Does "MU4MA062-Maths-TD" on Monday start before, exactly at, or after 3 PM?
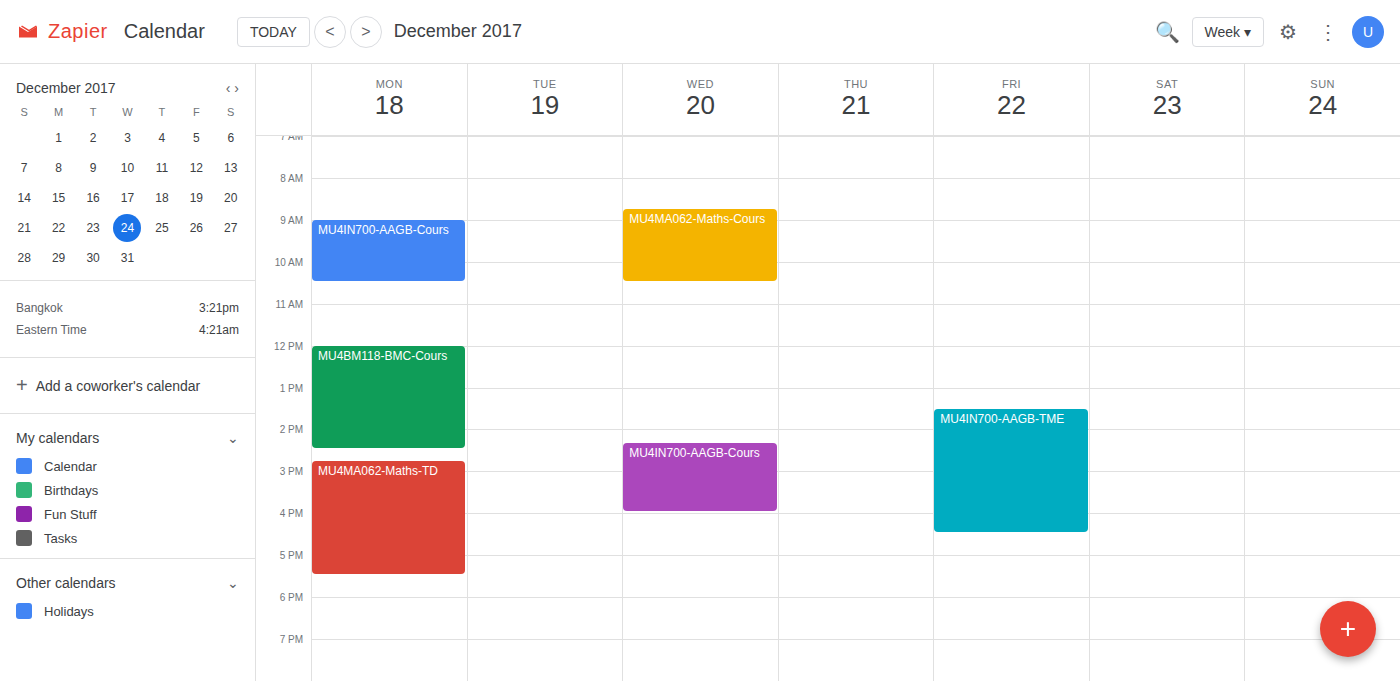
2:45 PM -- before 3 PM, 15 minutes above the 3 PM line.